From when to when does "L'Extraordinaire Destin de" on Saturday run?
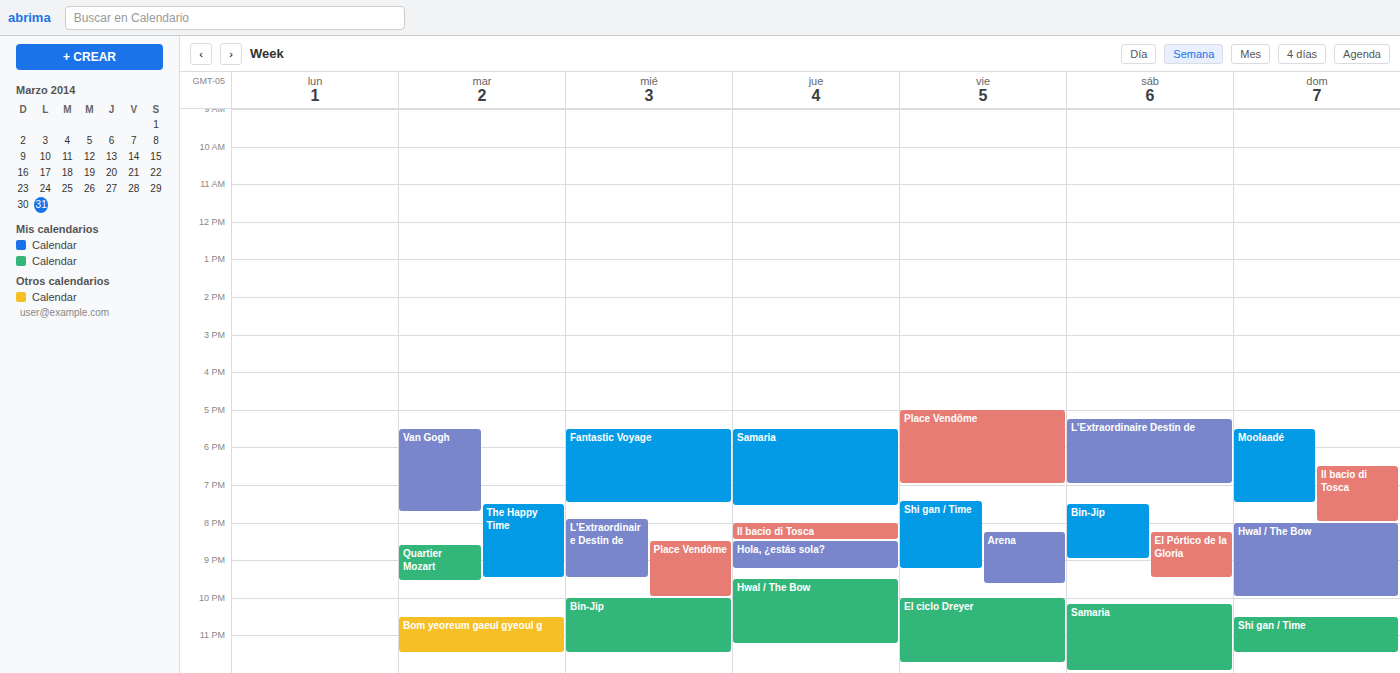
17:15 to 19:00